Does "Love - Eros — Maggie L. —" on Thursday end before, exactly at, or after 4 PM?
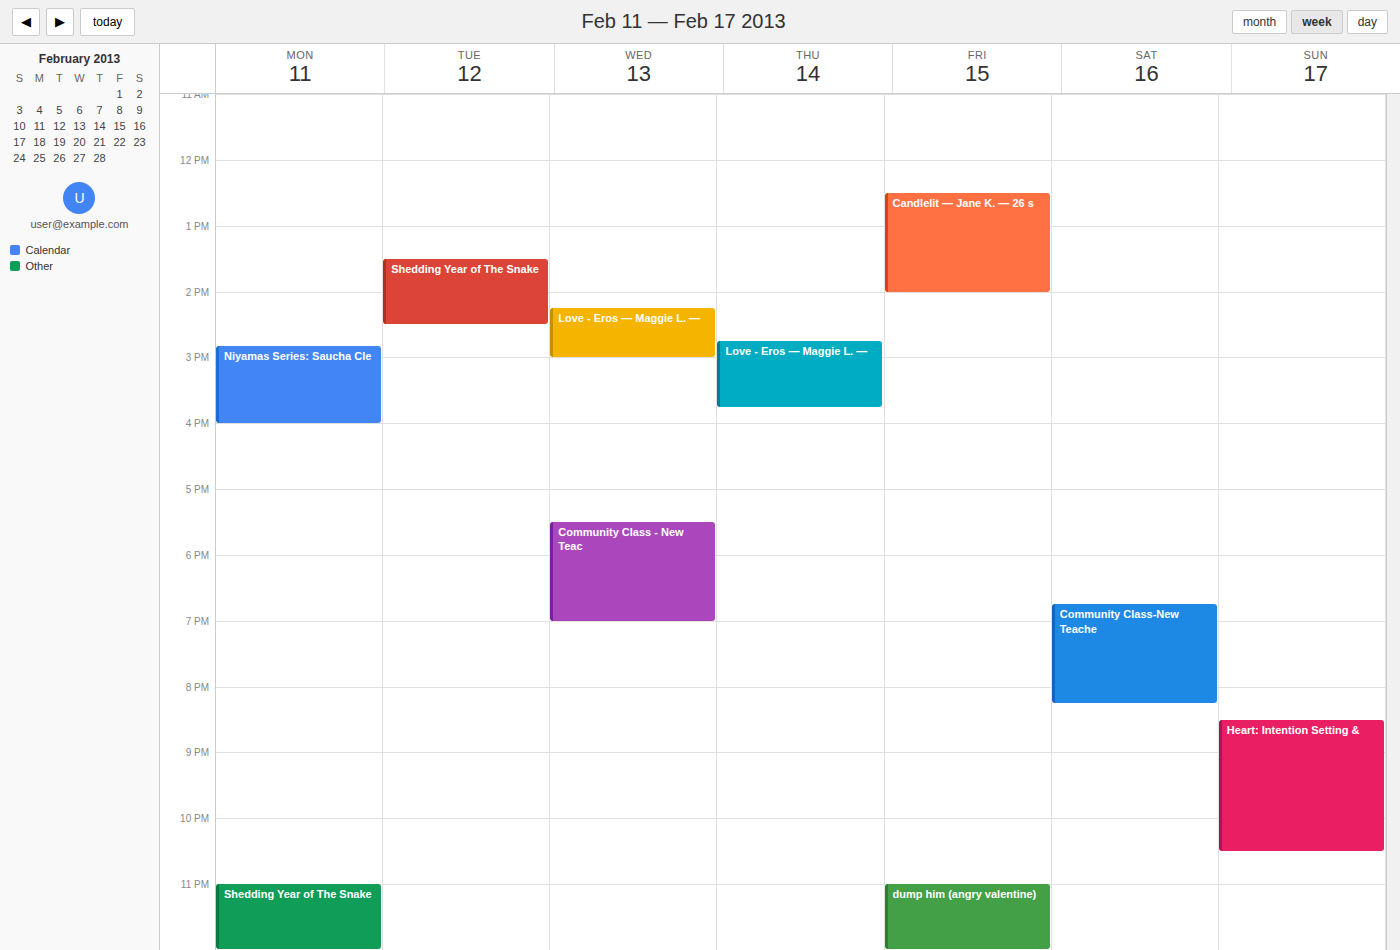
3:45 PM -- before 4 PM, 15 minutes above the 4 PM line.